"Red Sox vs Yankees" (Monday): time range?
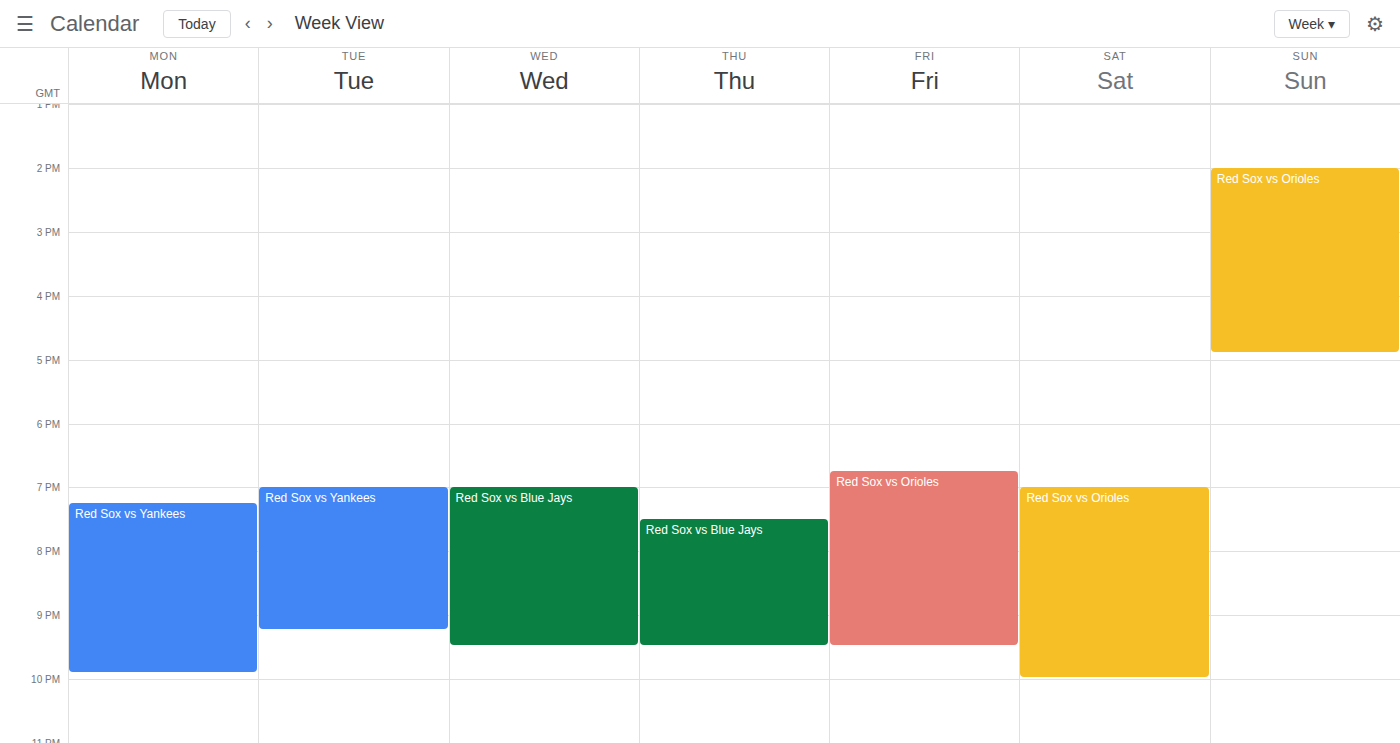
7:15 PM to 9:55 PM